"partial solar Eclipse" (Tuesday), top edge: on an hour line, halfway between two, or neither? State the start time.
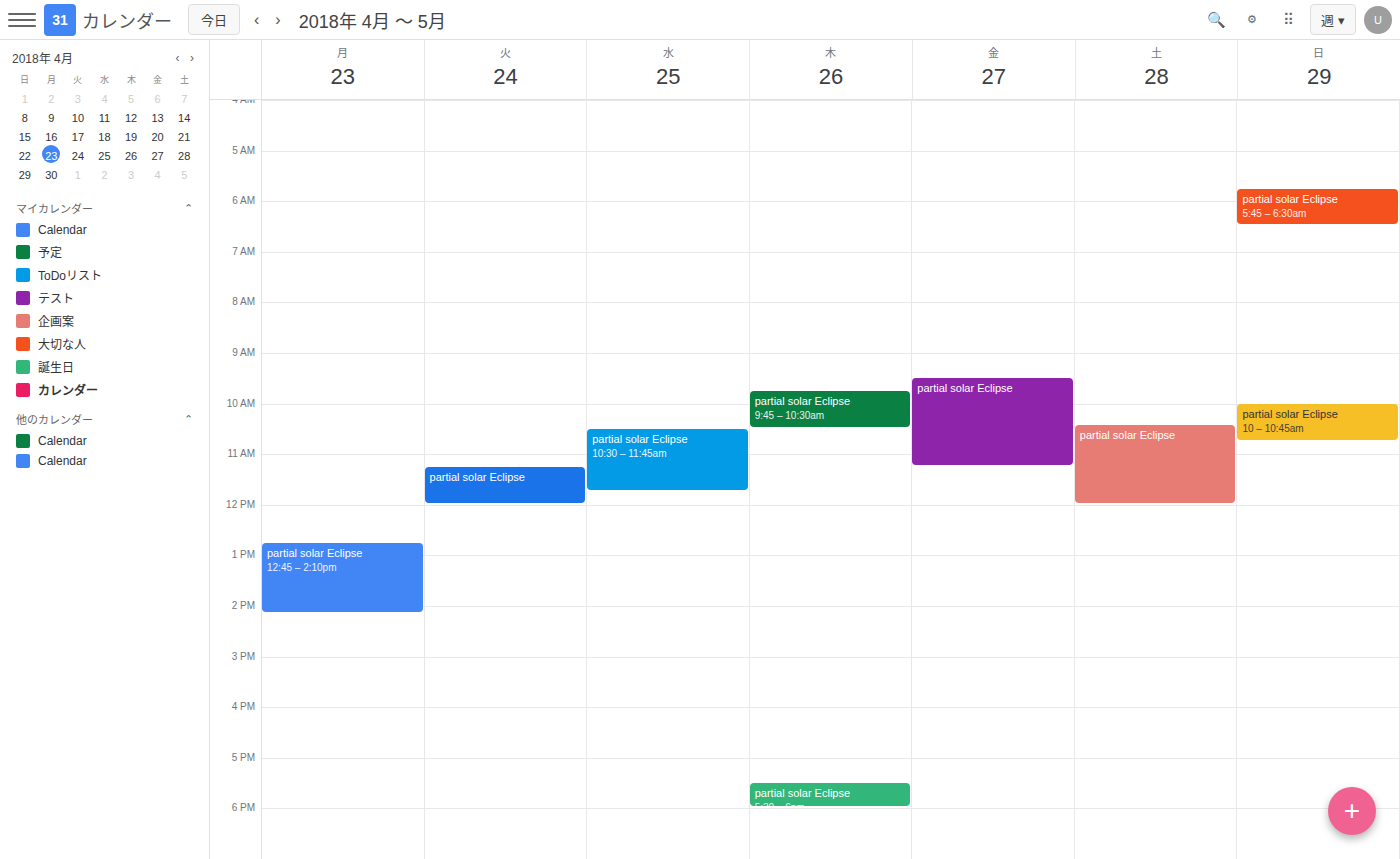
11:15 AM -- neither: a quarter of the way from the 11 AM line to the 12 PM line.